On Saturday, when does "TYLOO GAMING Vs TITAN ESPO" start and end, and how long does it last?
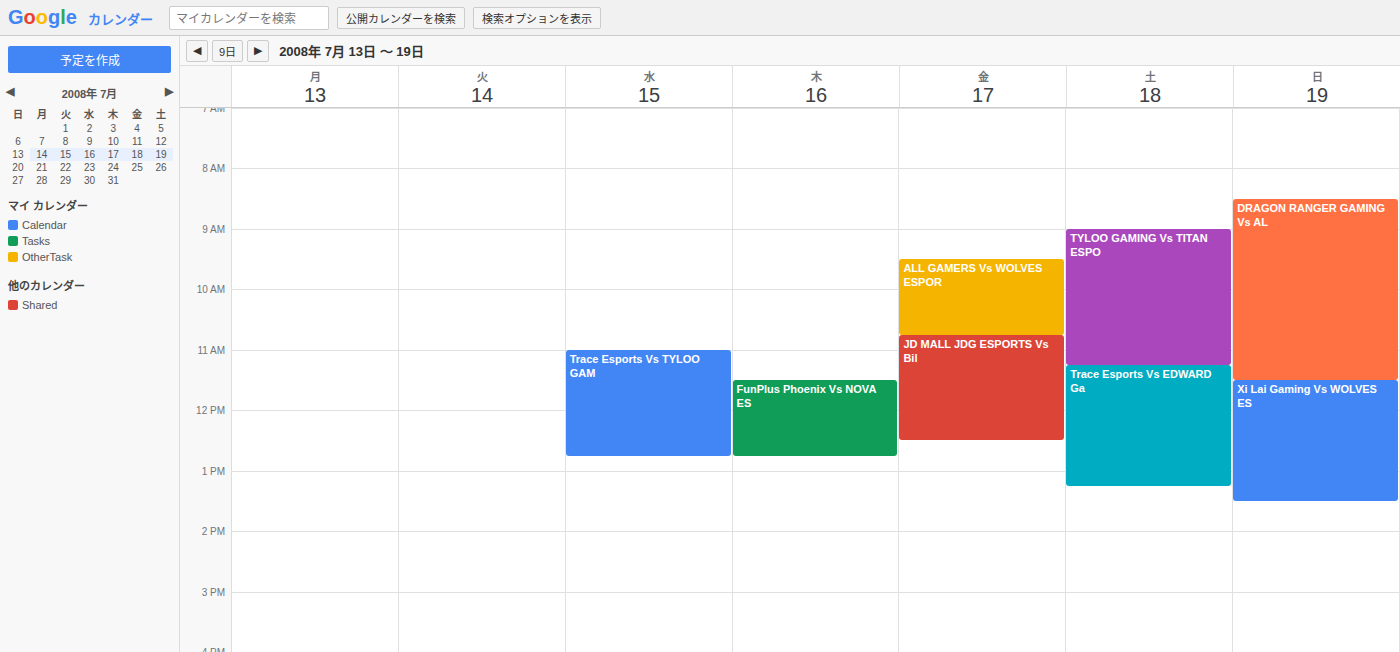
9:00 AM to 11:15 AM, 2 hours 15 minutes